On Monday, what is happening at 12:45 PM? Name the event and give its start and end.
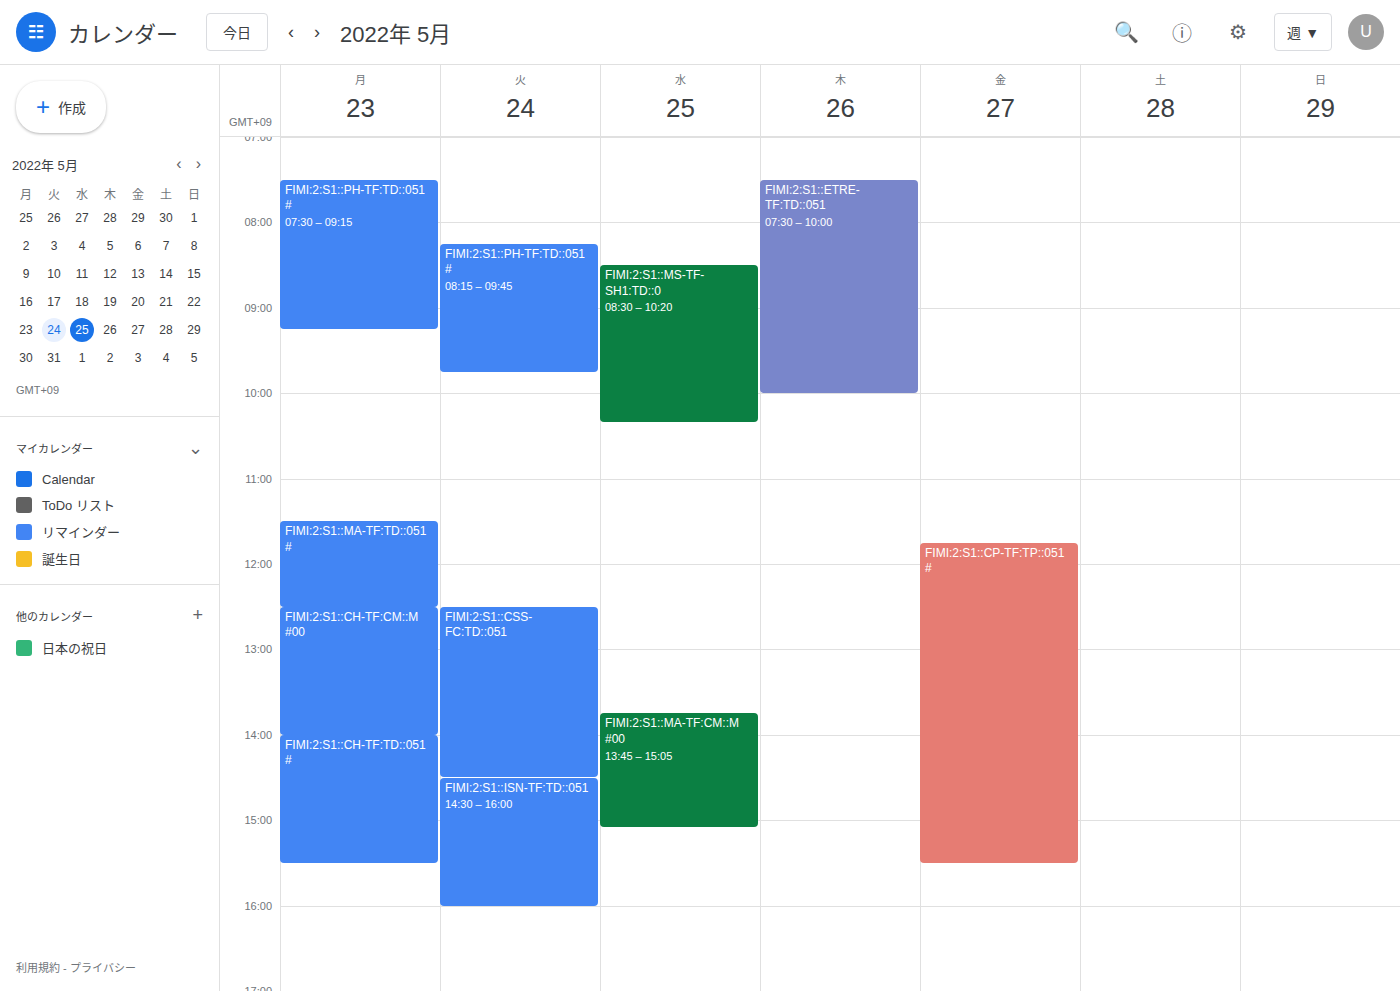
"FIMI:2:S1::CH-TF:CM::M #00", 12:30 PM to 2:00 PM